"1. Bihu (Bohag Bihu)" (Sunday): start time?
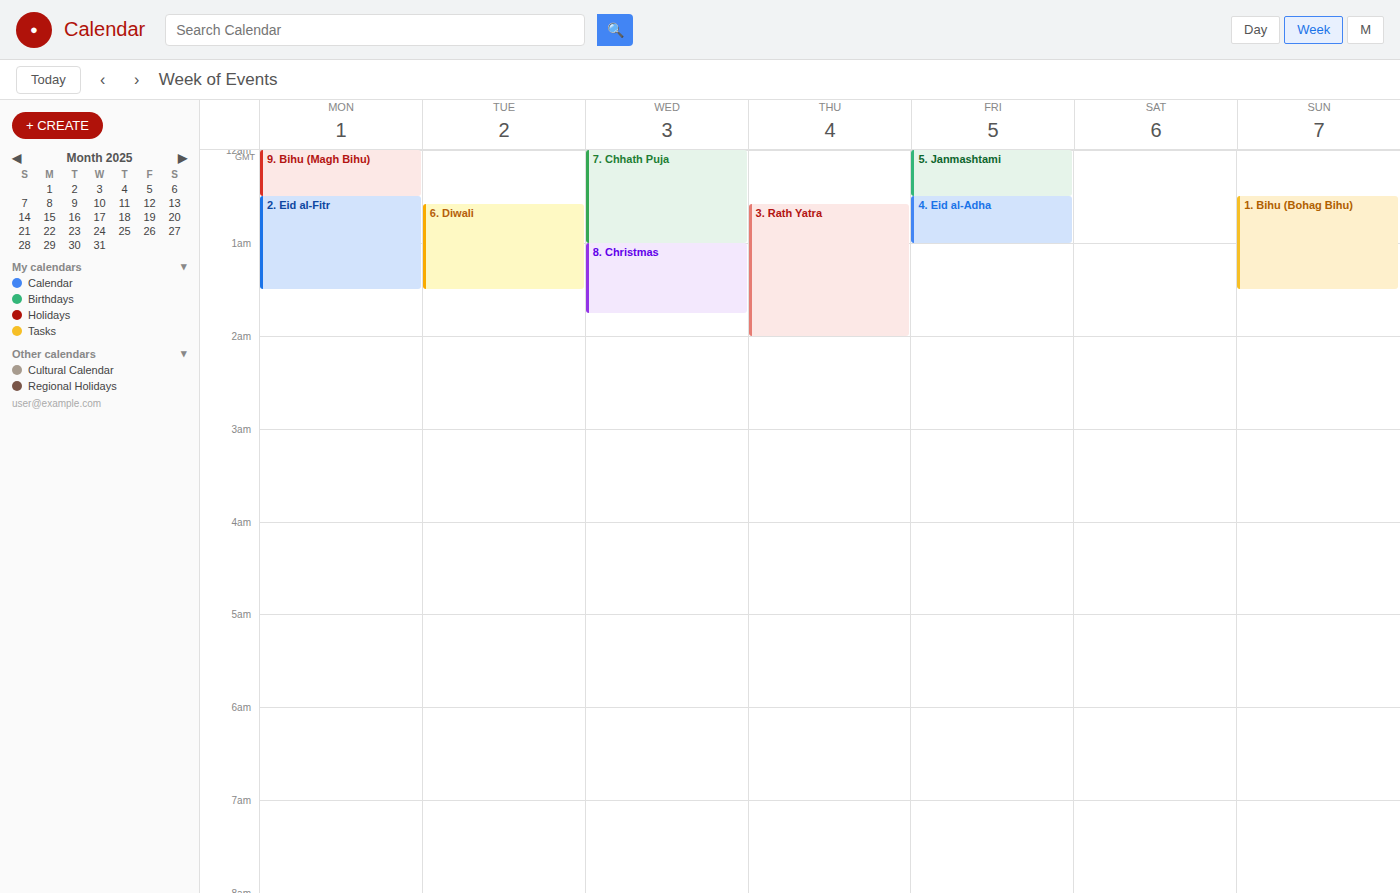
12:30 AM